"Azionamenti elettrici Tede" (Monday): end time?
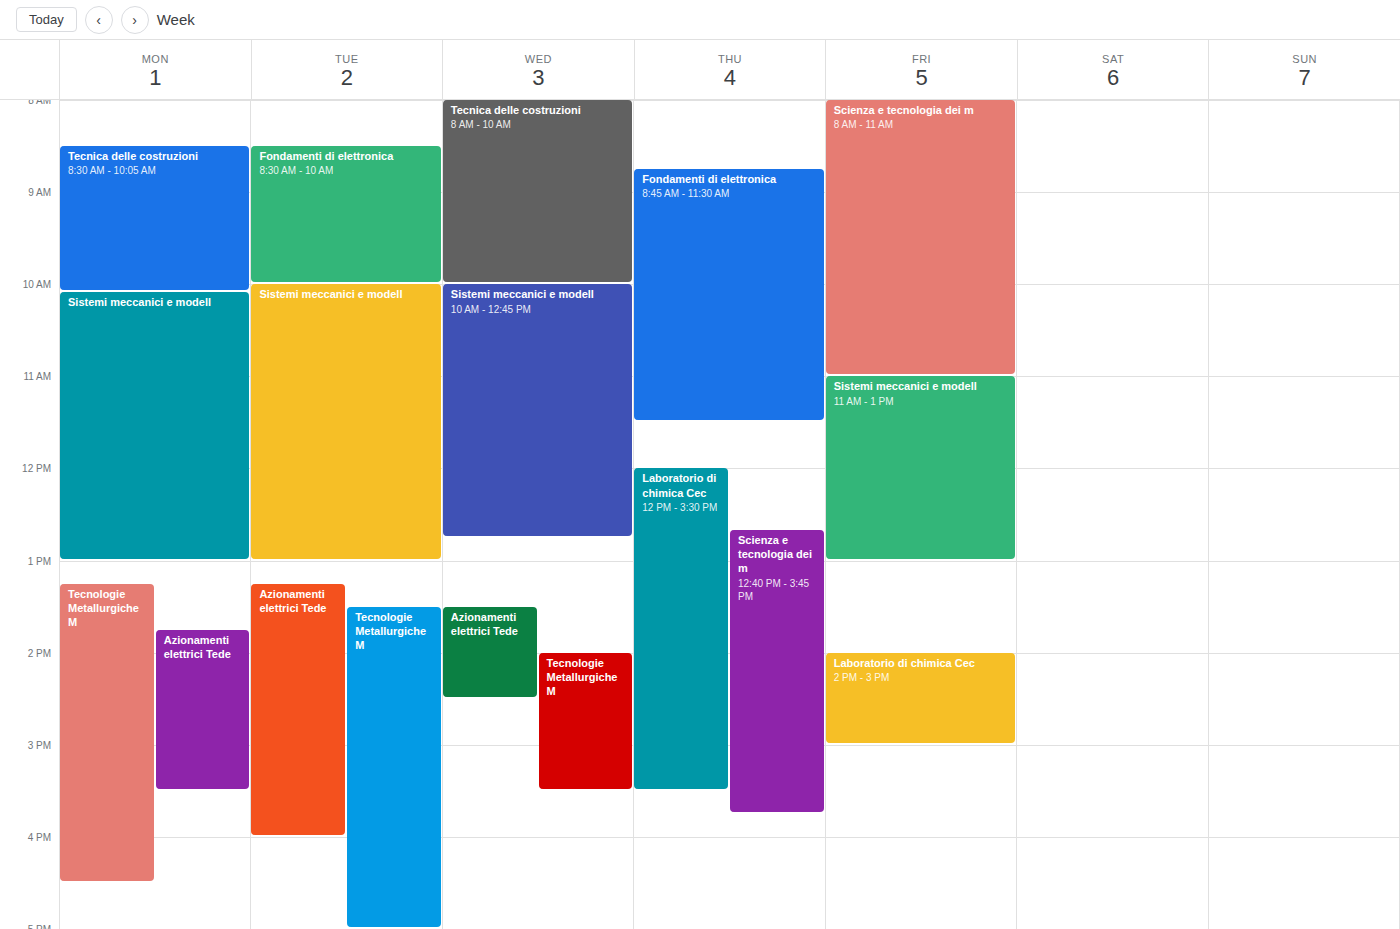
3:30 PM